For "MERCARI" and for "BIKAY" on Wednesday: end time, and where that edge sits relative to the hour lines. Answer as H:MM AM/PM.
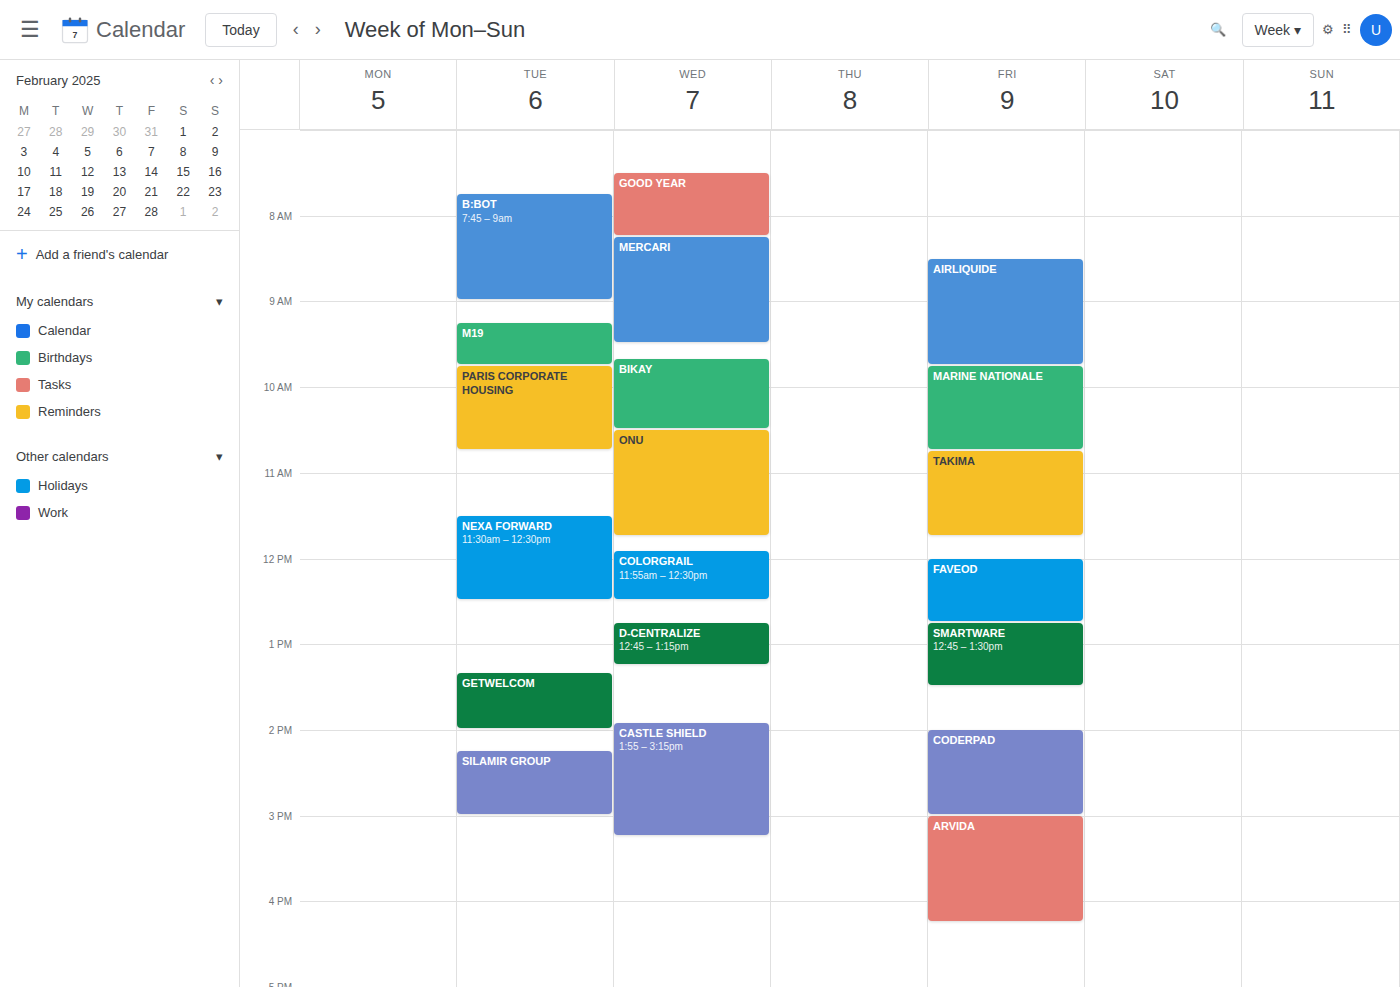
"MERCARI": 9:30 AM, halfway between the 9 AM and 10 AM lines. "BIKAY": 10:30 AM, halfway between the 10 AM and 11 AM lines.